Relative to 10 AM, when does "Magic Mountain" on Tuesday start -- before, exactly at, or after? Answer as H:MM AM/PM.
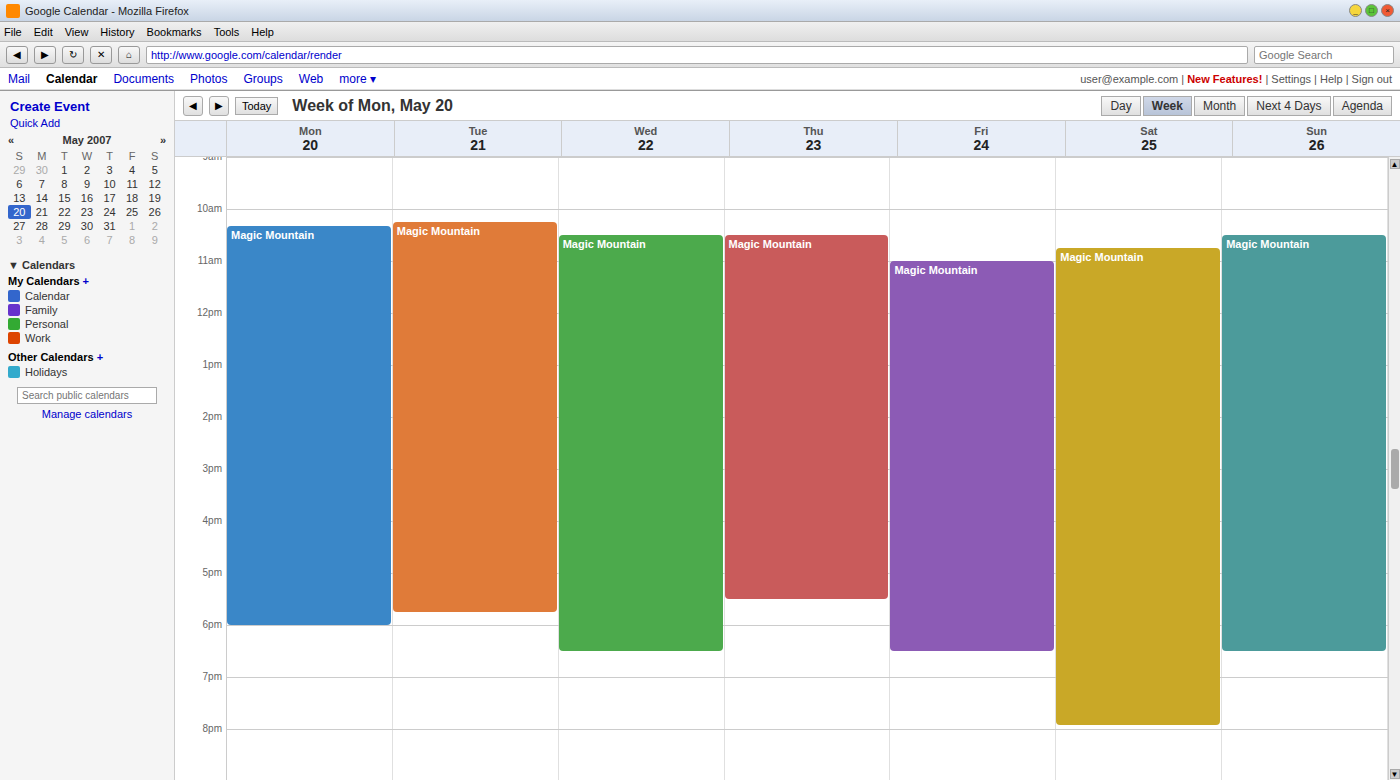
10:15 AM -- after 10 AM, 15 minutes below the 10 AM line.